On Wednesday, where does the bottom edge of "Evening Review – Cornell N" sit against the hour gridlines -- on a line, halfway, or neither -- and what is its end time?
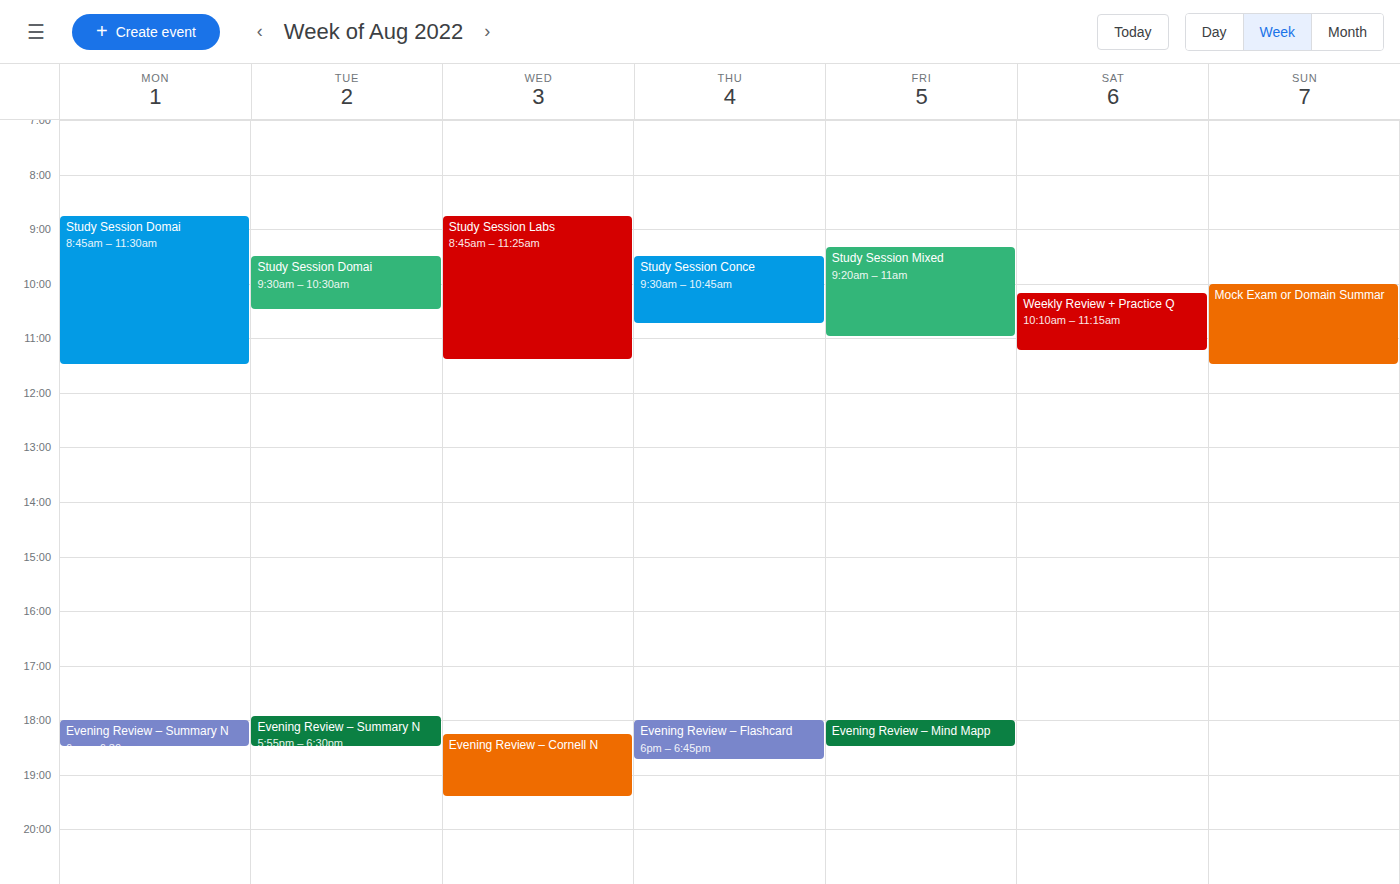
7:25 PM -- neither: 25 minutes below the 7 PM line and 35 minutes above the 8 PM line.